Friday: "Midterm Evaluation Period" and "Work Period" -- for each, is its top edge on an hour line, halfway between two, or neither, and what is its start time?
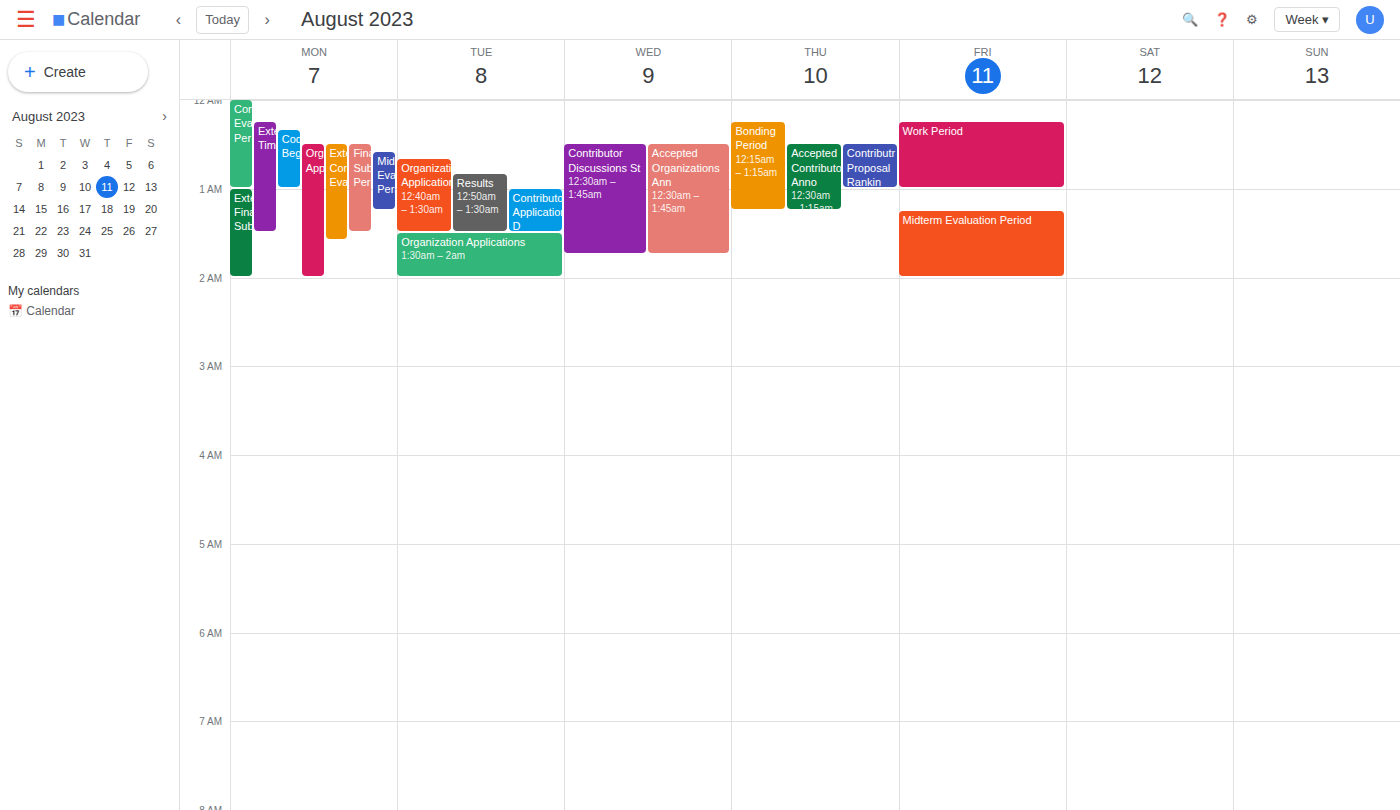
"Midterm Evaluation Period": 1:15 AM, neither: a quarter of the way from the 1 AM line to the 2 AM line. "Work Period": 12:15 AM, neither: a quarter of the way from the 12 AM line to the 1 AM line.